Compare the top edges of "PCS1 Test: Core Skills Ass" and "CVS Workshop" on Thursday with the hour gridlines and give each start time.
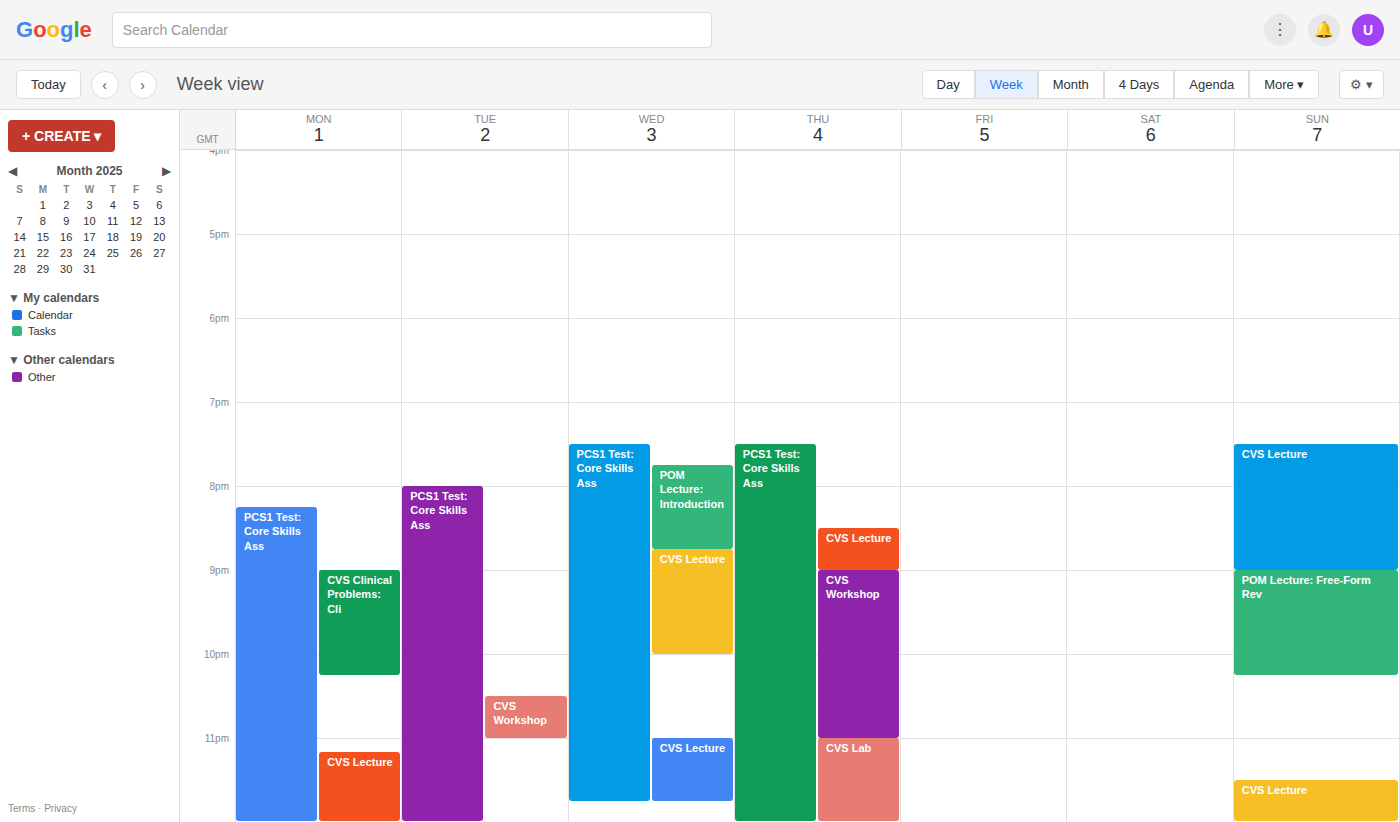
"PCS1 Test: Core Skills Ass": 7:30 PM, halfway between the 7 PM and 8 PM lines. "CVS Workshop": 9:00 PM, exactly on the 9 PM line.